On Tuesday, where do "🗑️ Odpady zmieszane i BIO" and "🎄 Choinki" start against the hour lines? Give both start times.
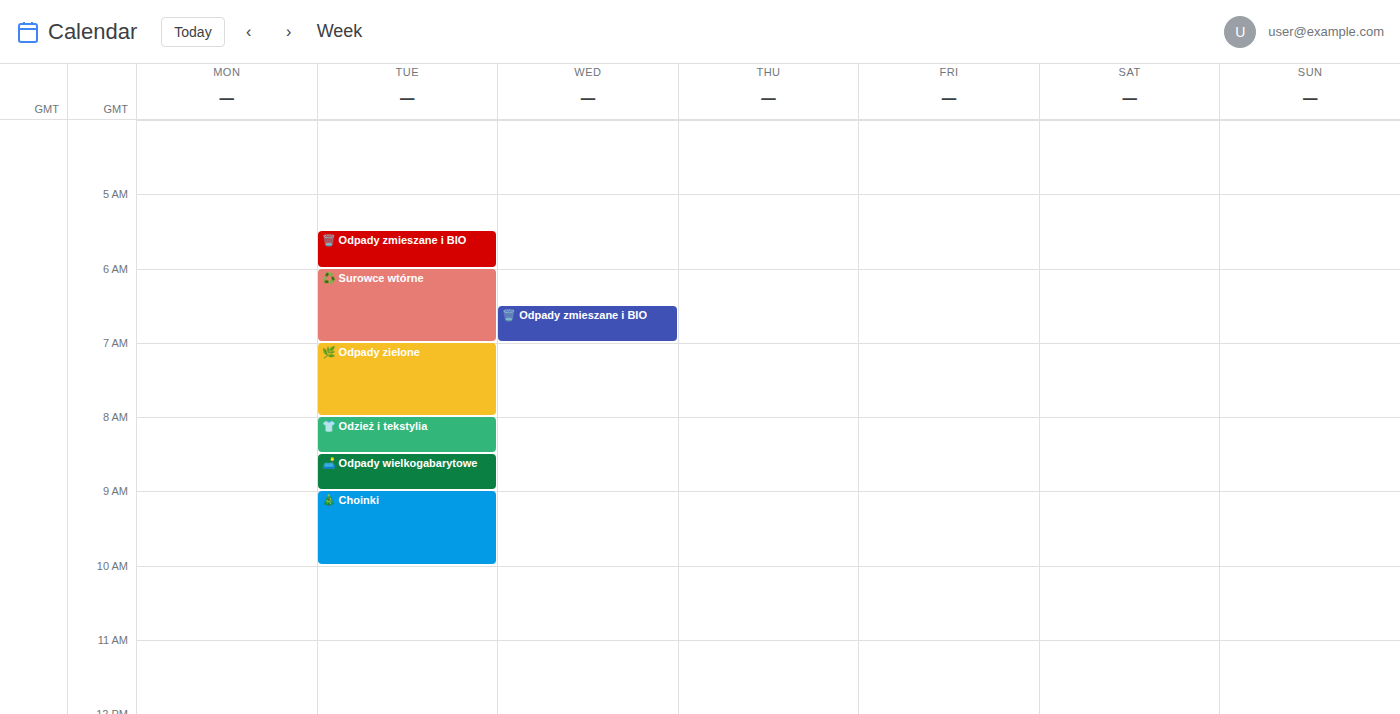
"🗑️ Odpady zmieszane i BIO": 5:30 AM, halfway between the 5 AM and 6 AM lines. "🎄 Choinki": 9:00 AM, exactly on the 9 AM line.